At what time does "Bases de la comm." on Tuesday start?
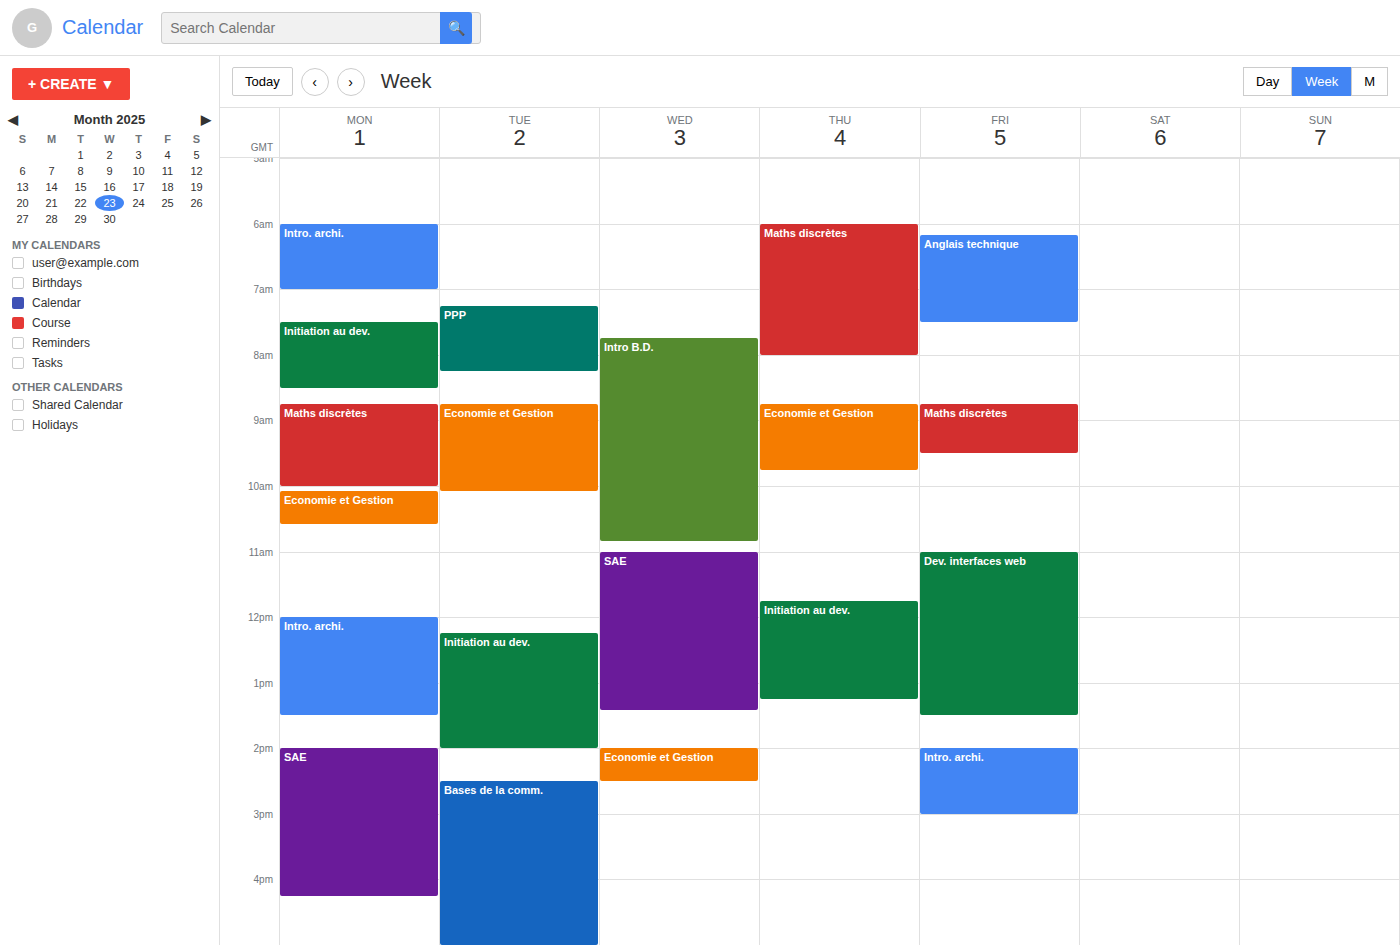
2:30 PM